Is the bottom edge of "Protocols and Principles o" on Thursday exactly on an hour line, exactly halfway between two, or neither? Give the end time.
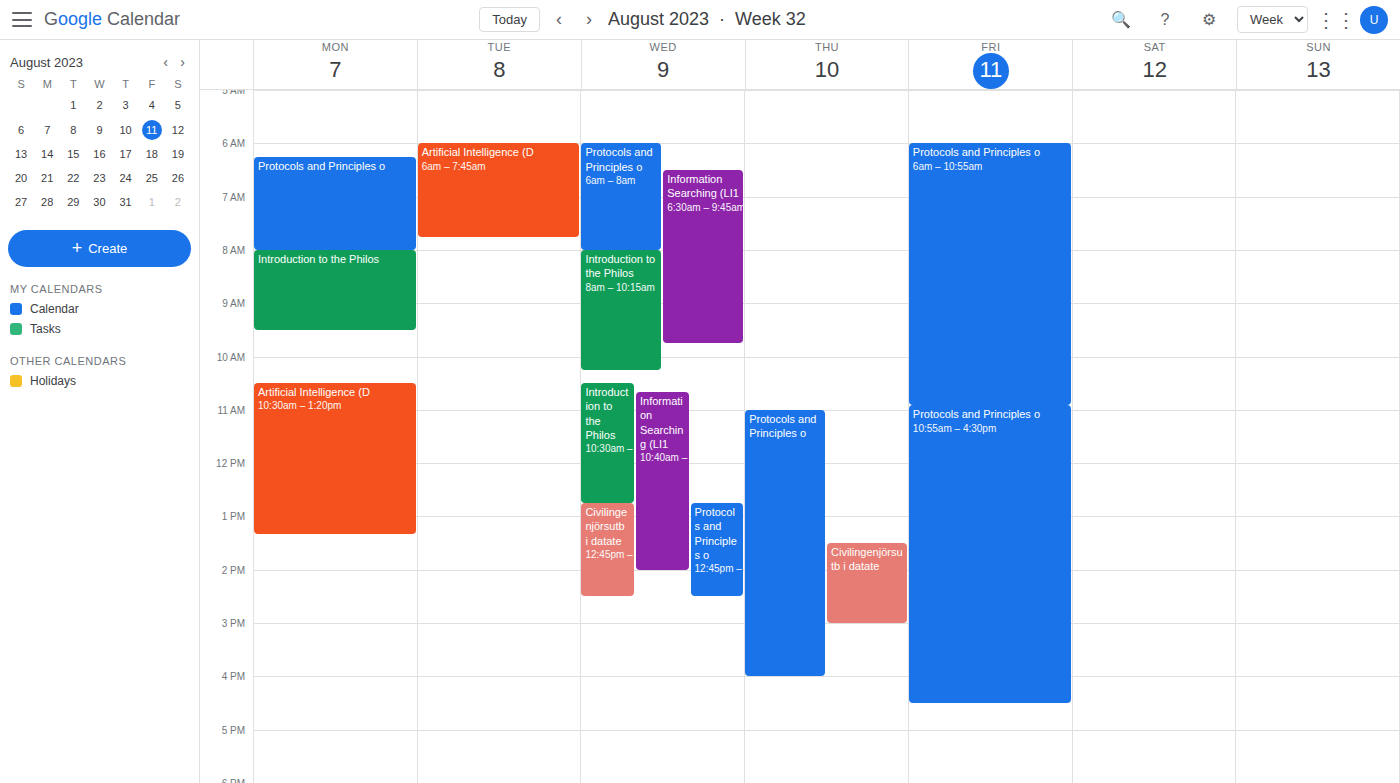
4:00 PM -- exactly on the 4 PM line.